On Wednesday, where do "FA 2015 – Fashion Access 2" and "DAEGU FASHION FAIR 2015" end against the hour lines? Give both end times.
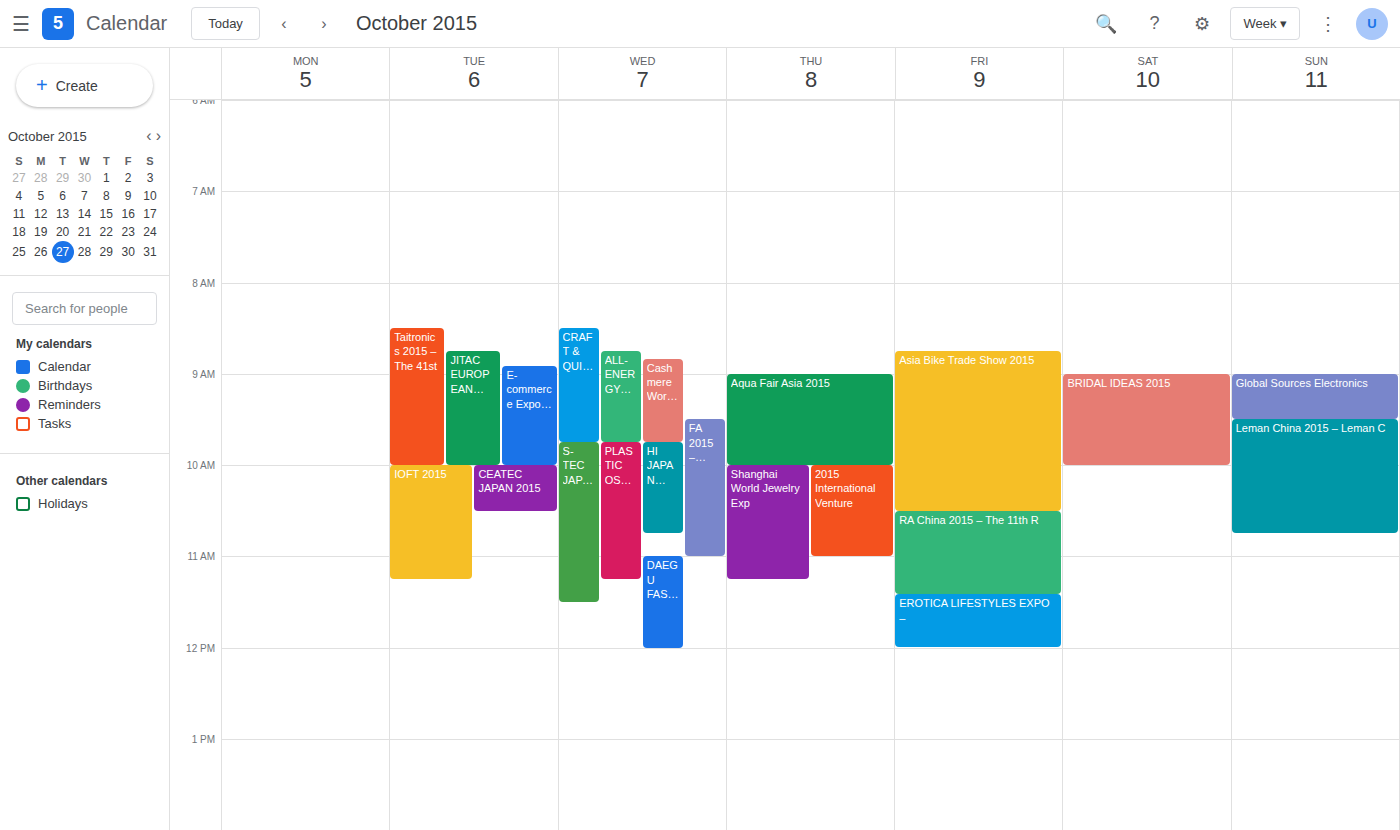
"FA 2015 – Fashion Access 2": 11:00 AM, exactly on the 11 AM line. "DAEGU FASHION FAIR 2015": 12:00 PM, exactly on the 12 PM line.